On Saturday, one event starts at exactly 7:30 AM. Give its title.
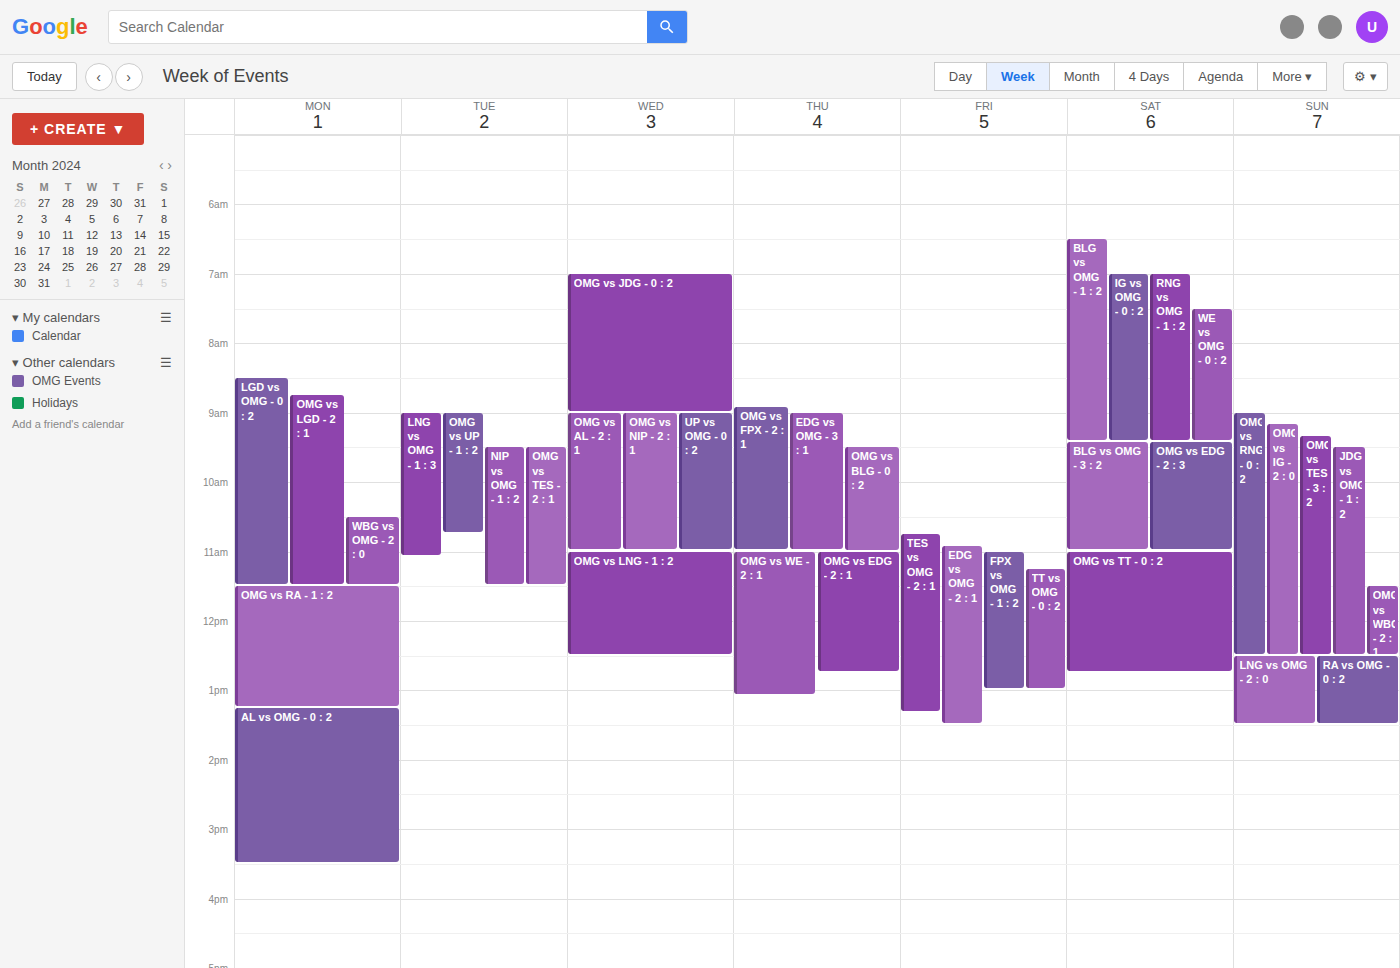
"WE vs OMG - 0 : 2"